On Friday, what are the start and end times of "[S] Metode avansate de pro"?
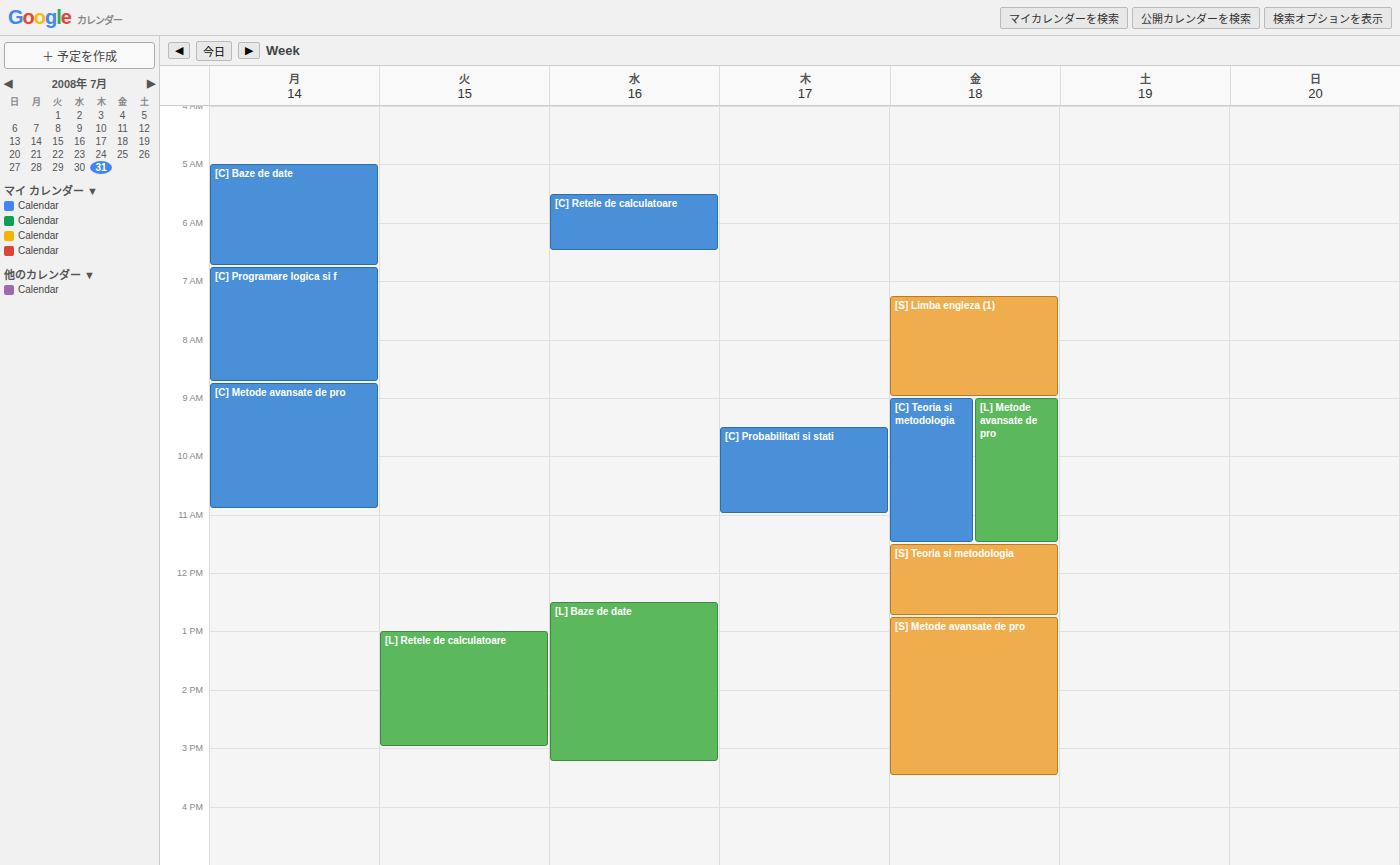
12:45 PM to 3:30 PM